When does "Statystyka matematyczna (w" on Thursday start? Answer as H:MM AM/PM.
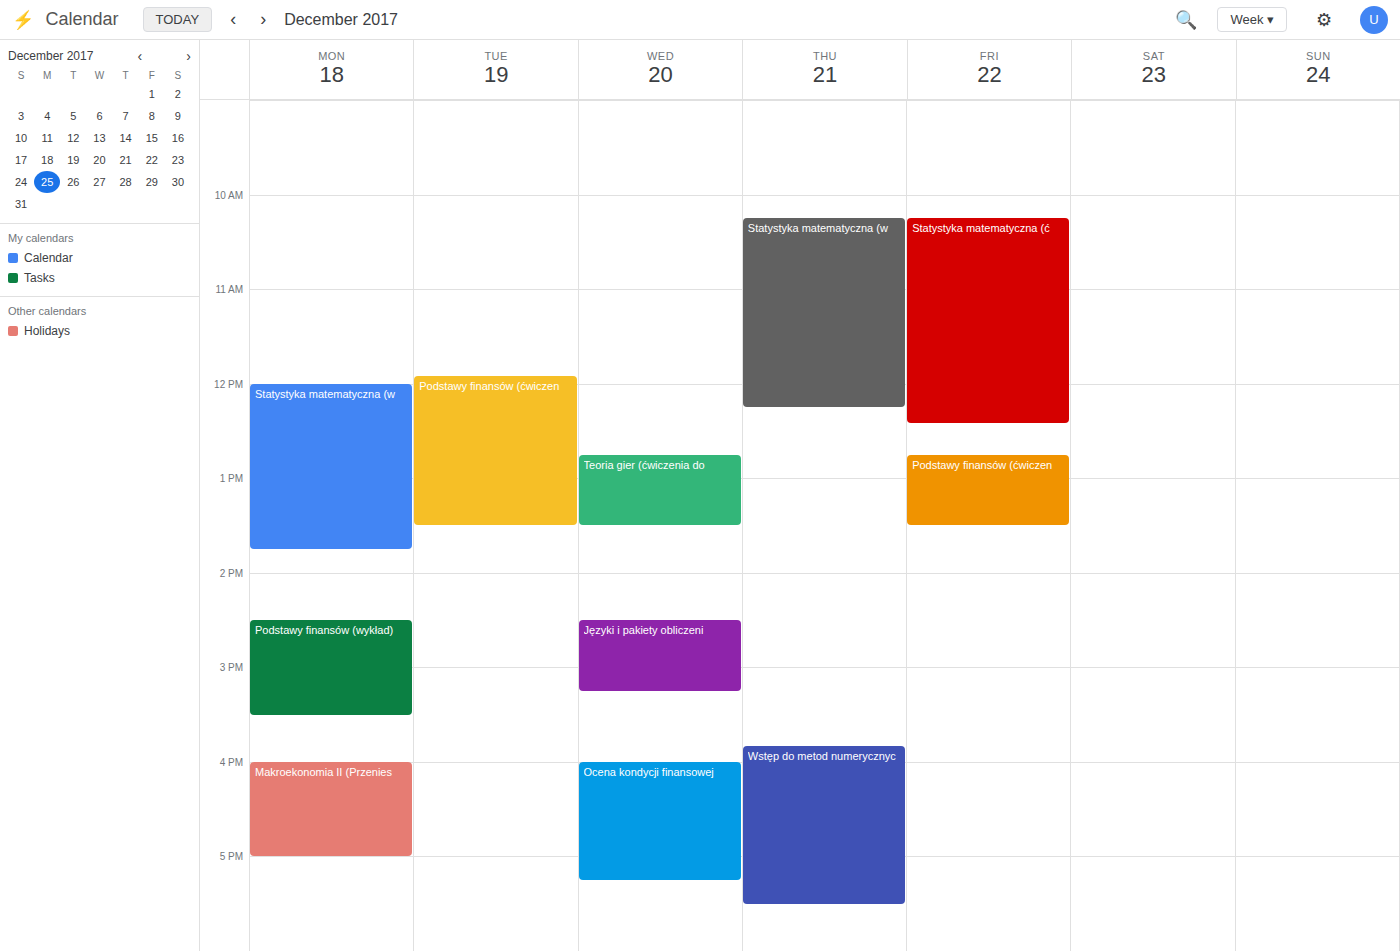
10:15 AM